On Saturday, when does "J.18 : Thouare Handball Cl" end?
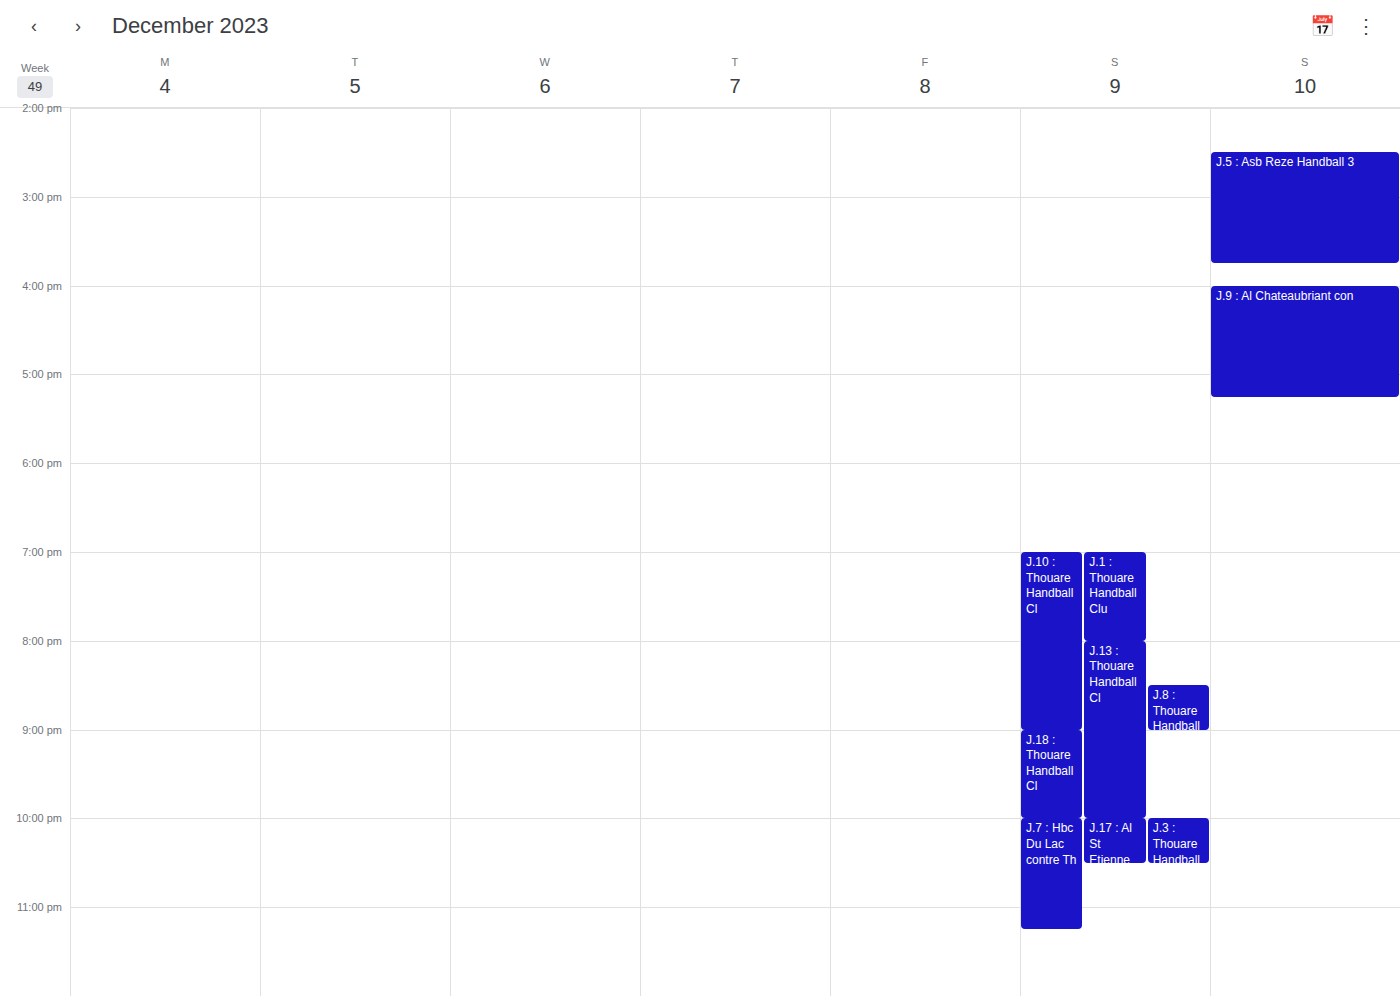
22:00